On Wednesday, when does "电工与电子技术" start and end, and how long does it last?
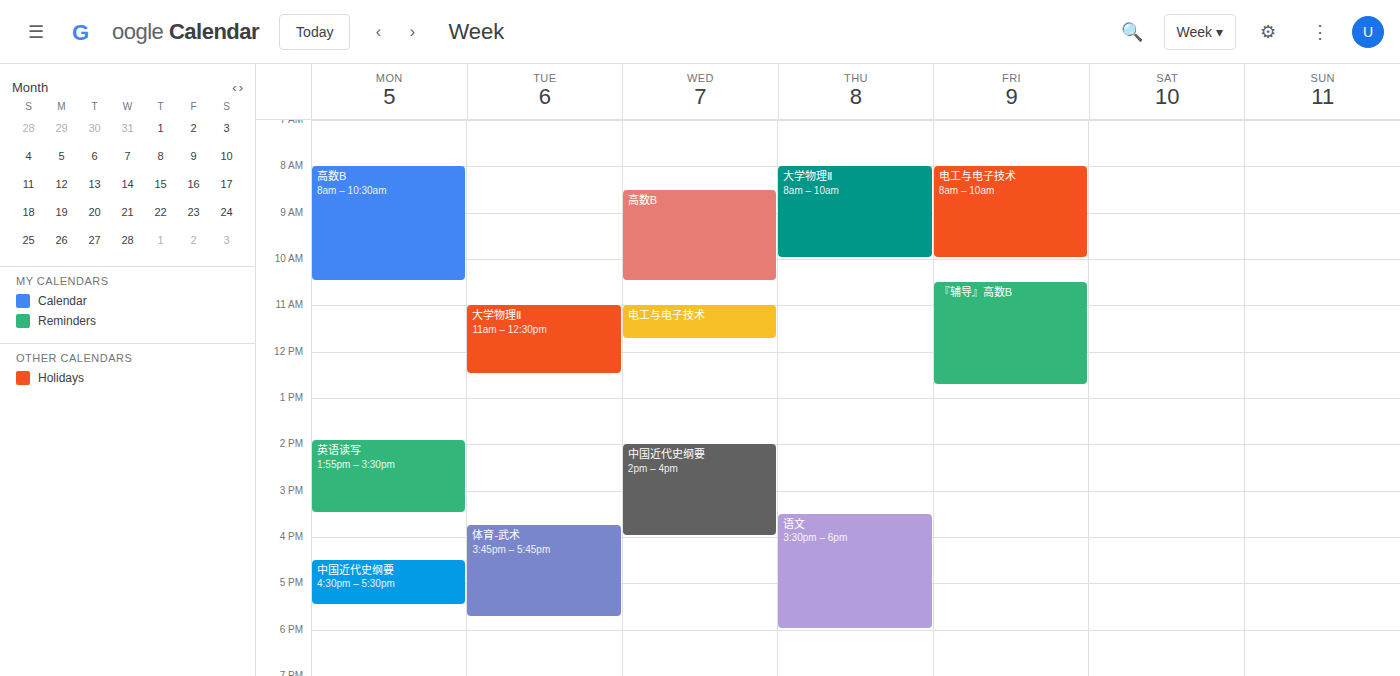
11:00 AM to 11:45 AM, 45 minutes